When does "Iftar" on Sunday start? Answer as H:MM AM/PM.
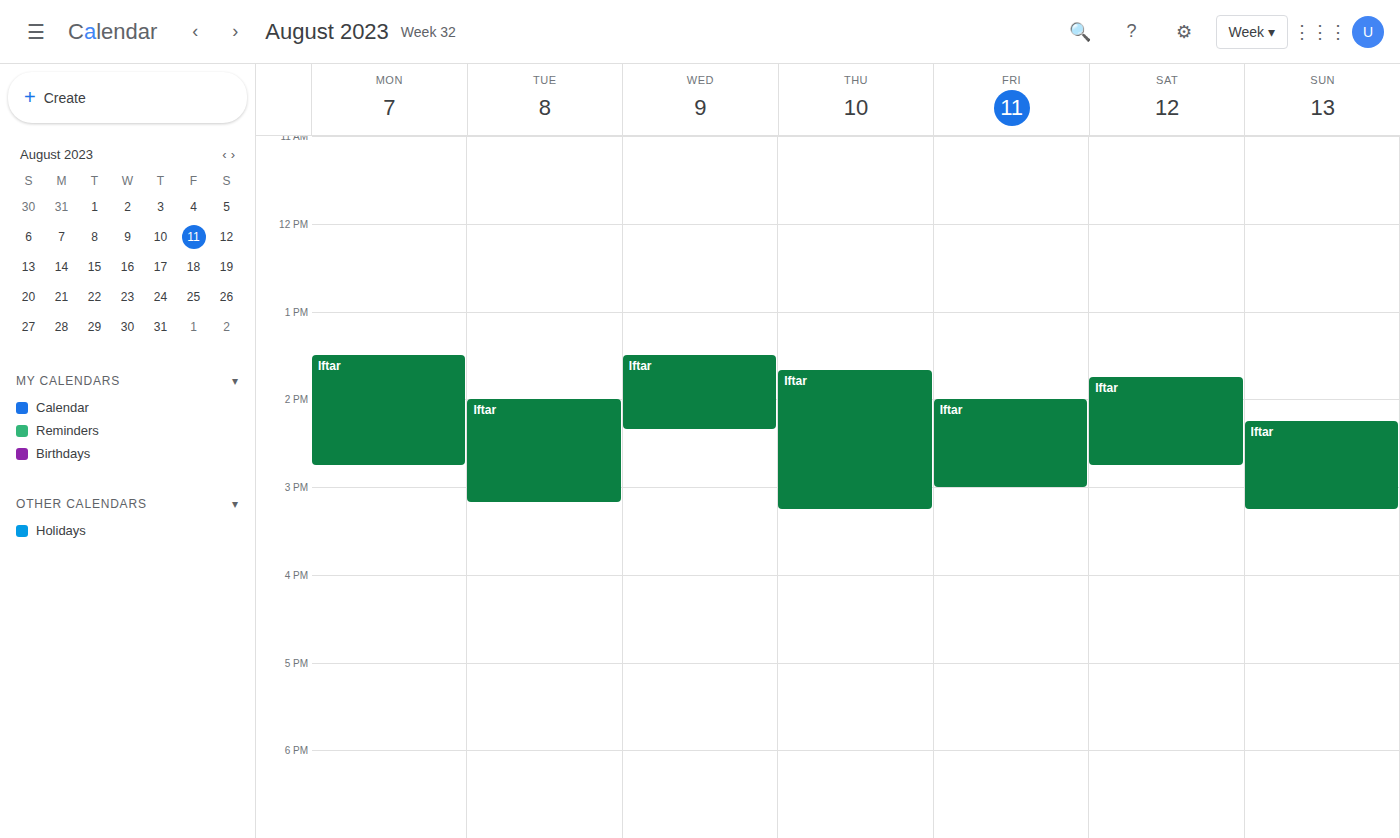
2:15 PM